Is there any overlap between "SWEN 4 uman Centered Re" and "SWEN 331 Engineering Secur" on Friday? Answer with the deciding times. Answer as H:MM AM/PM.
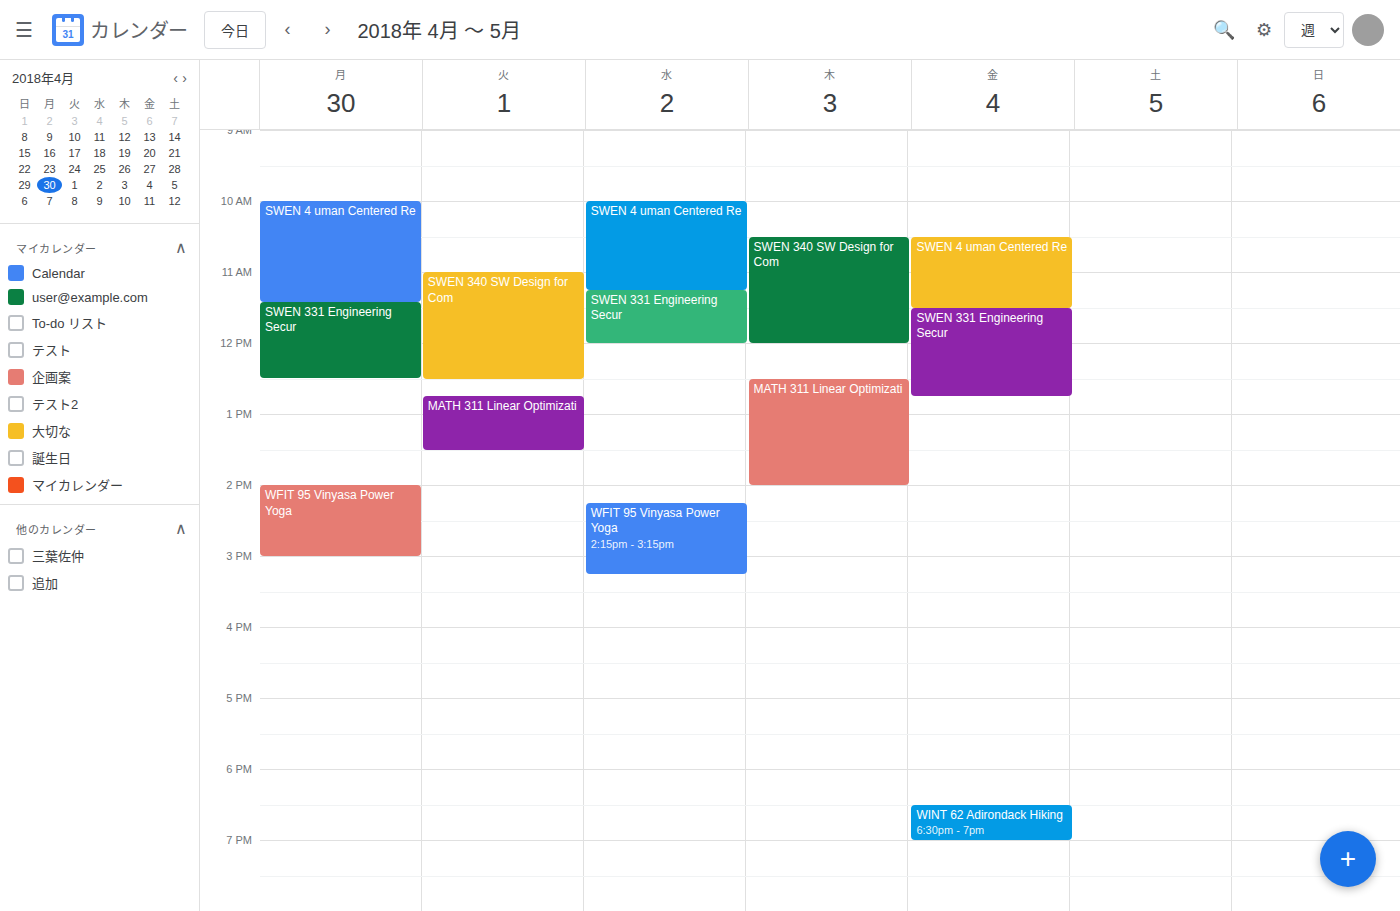
"SWEN 4 uman Centered Re" ends at 11:30 AM, exactly when "SWEN 331 Engineering Secur" starts -- they touch but do not overlap.